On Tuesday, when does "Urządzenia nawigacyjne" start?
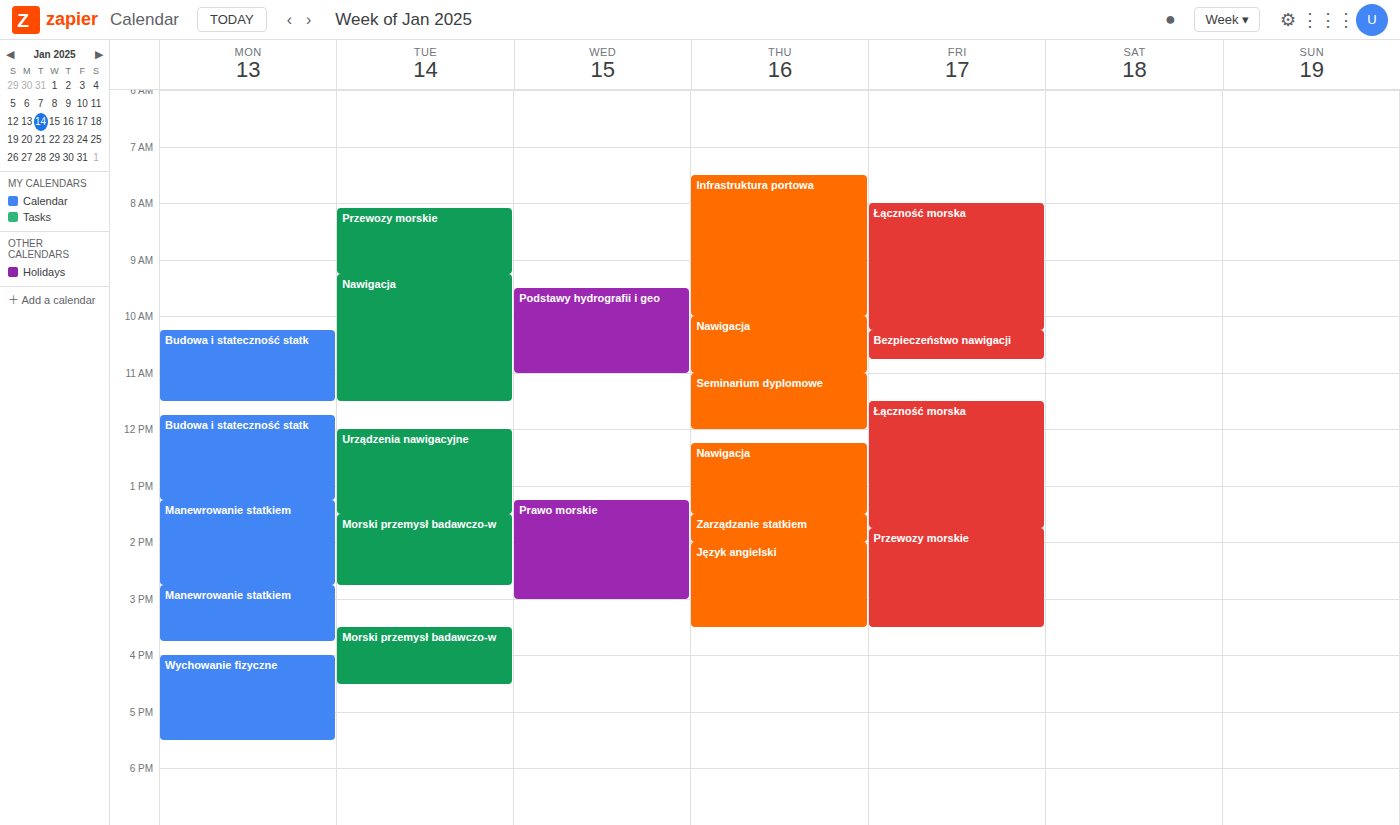
12:00 PM